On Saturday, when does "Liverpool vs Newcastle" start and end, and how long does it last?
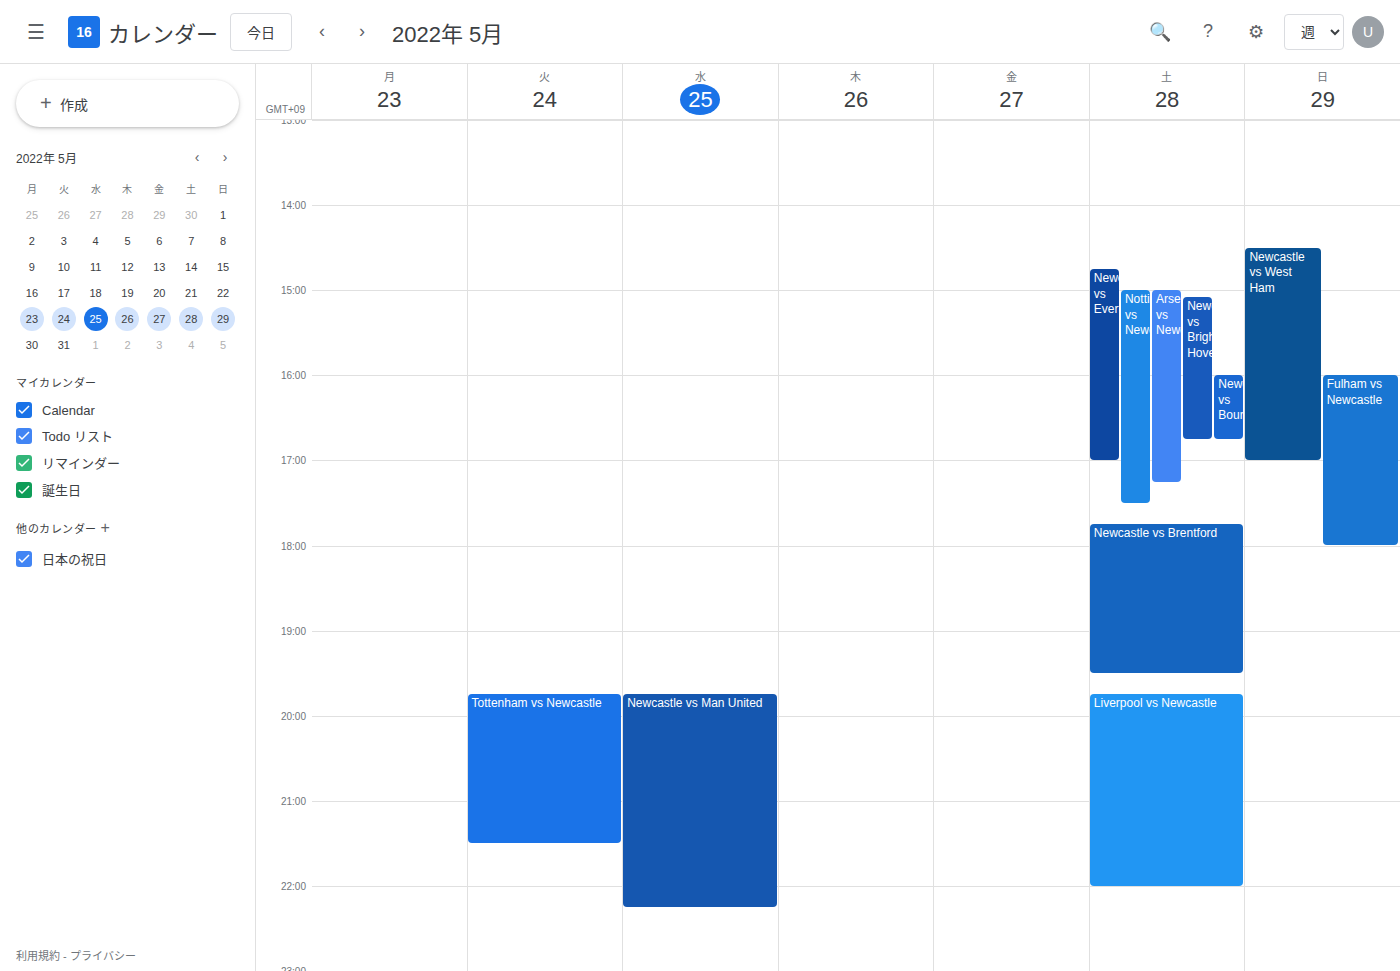
7:45 PM to 10:00 PM, 2 hours 15 minutes